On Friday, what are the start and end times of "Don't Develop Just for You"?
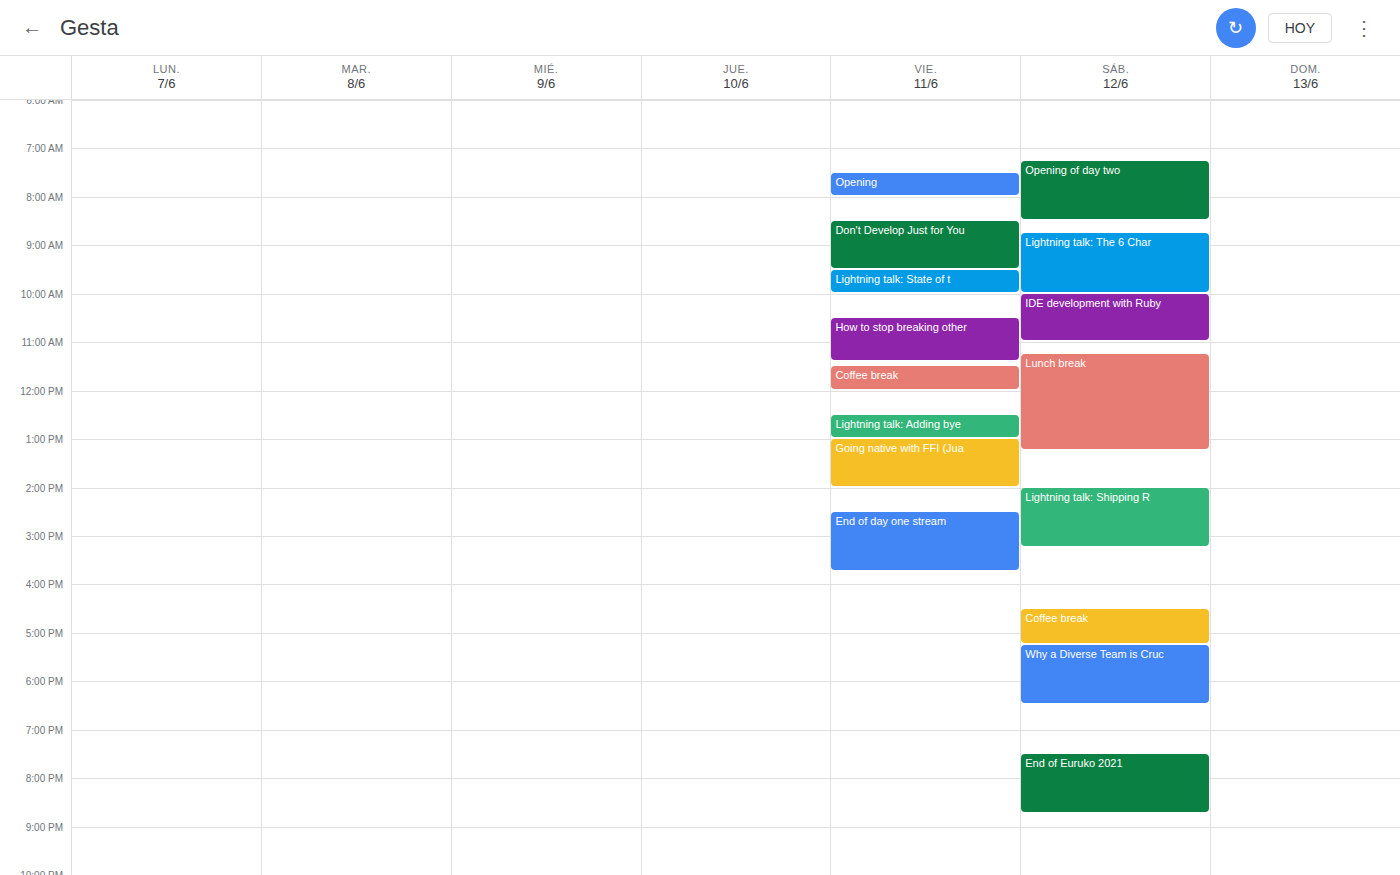
8:30 AM to 9:30 AM